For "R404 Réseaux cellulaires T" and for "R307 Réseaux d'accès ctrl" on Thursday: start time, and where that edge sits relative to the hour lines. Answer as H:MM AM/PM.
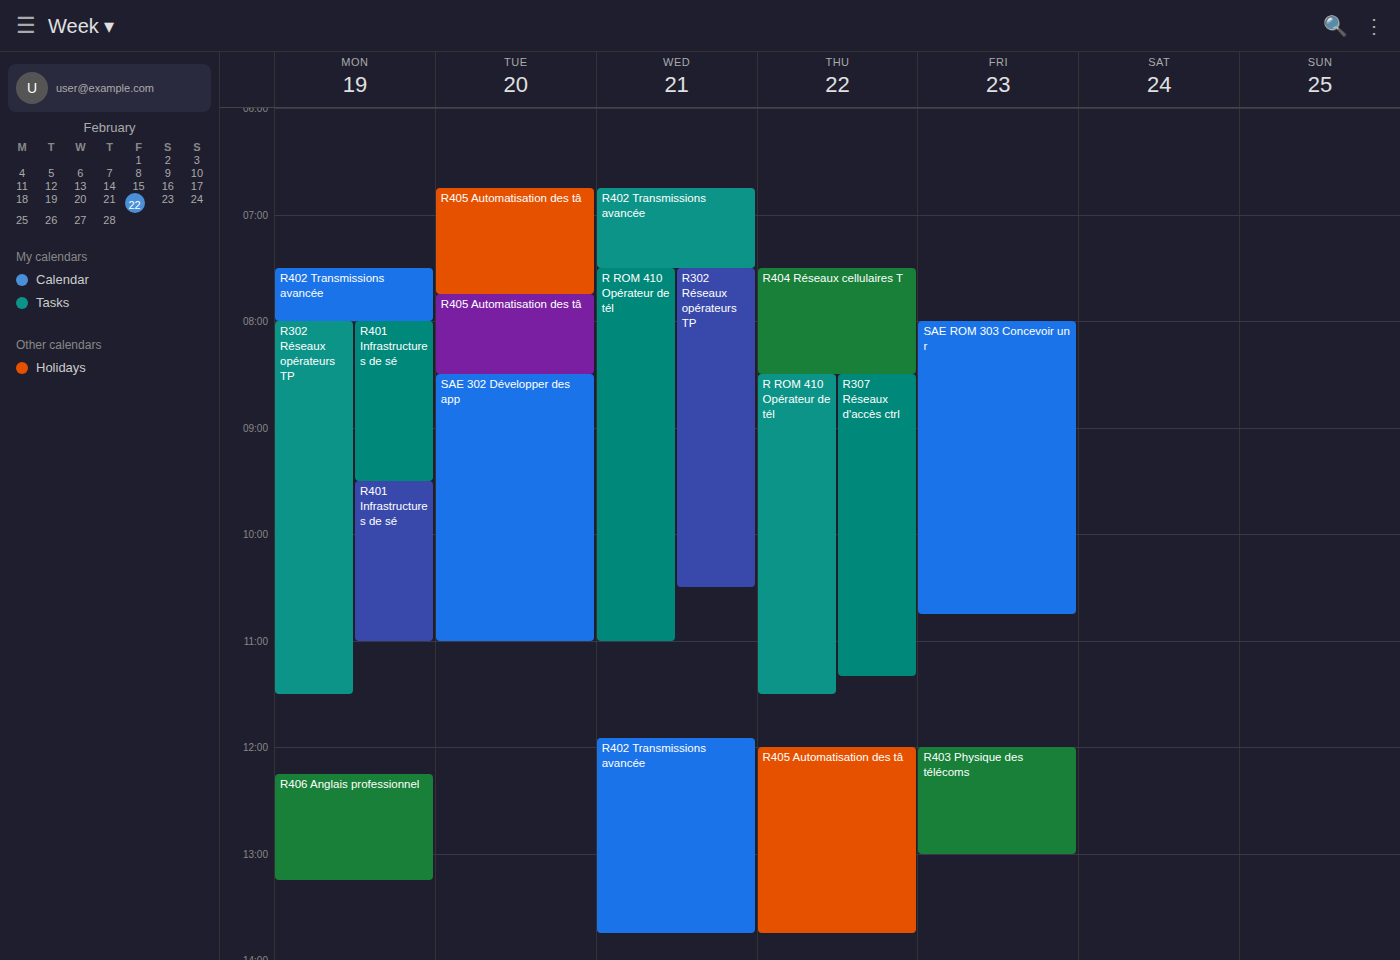
"R404 Réseaux cellulaires T": 7:30 AM, halfway between the 7 AM and 8 AM lines. "R307 Réseaux d'accès ctrl": 8:30 AM, halfway between the 8 AM and 9 AM lines.